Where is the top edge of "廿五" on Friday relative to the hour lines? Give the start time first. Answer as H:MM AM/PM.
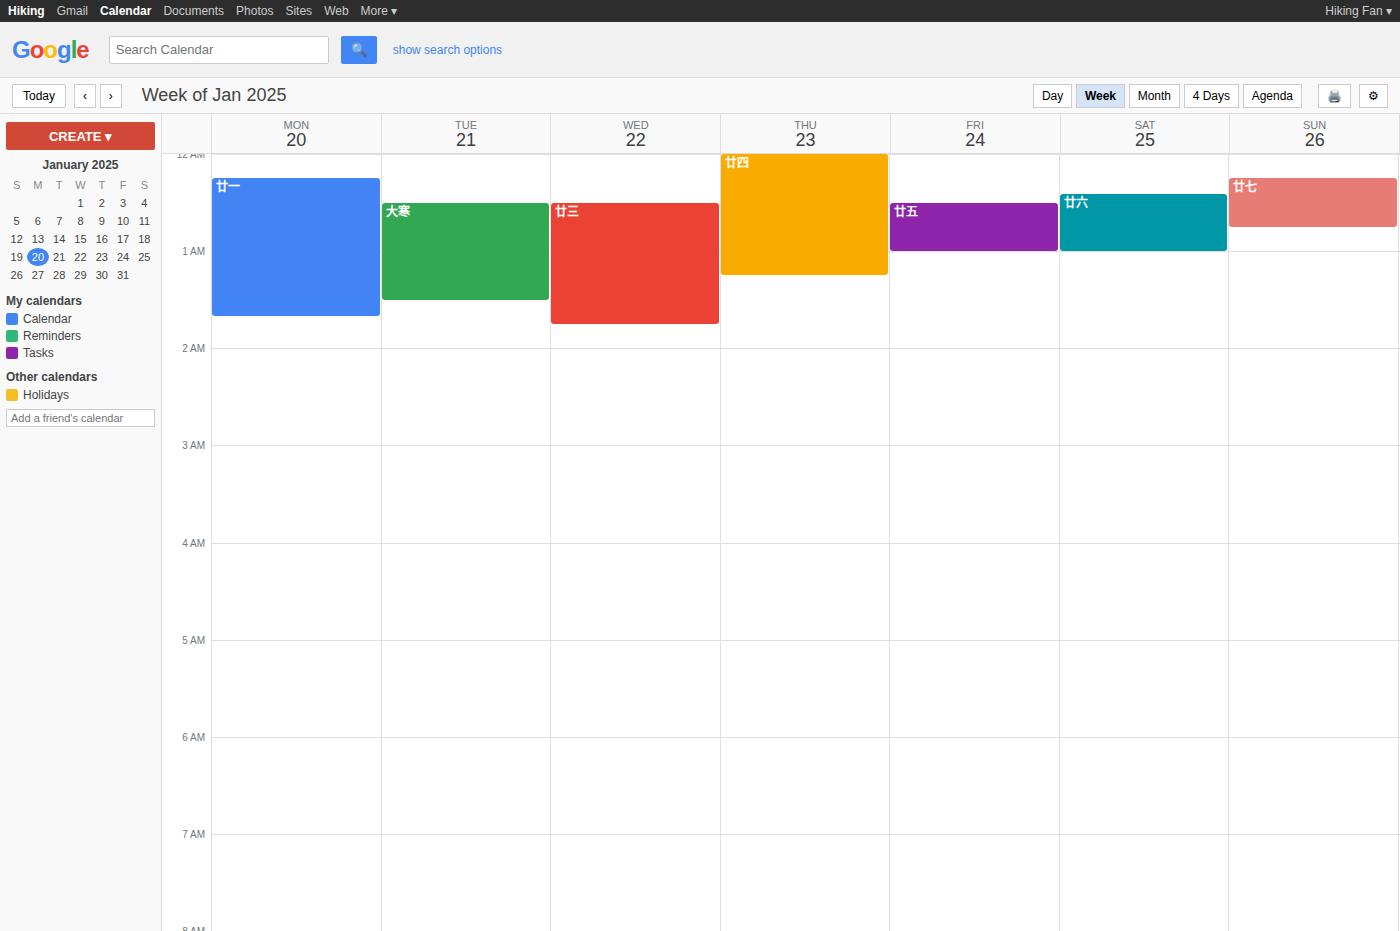
12:30 AM -- halfway between the 12 AM and 1 AM lines.